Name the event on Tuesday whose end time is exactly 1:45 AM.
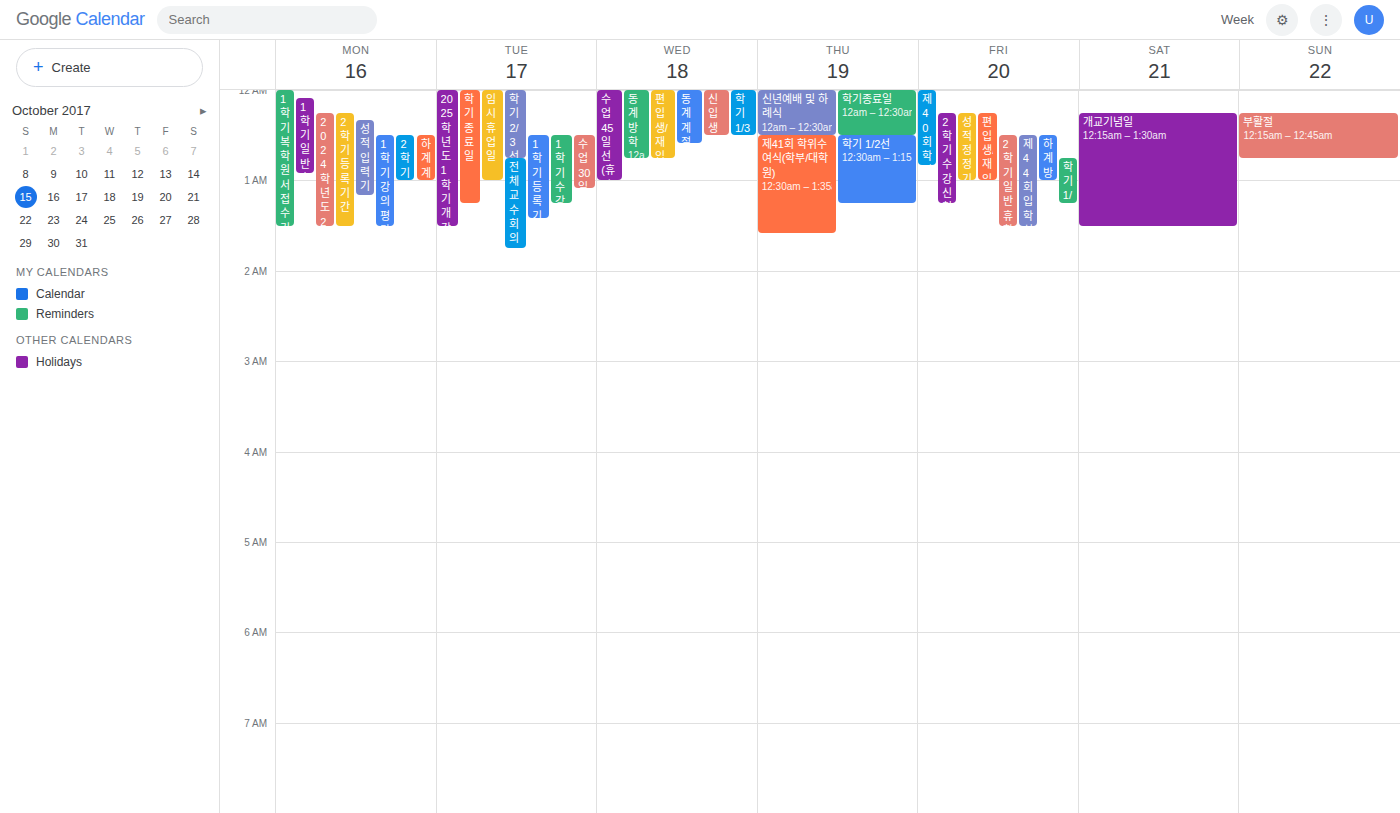
"전체 교수회의"